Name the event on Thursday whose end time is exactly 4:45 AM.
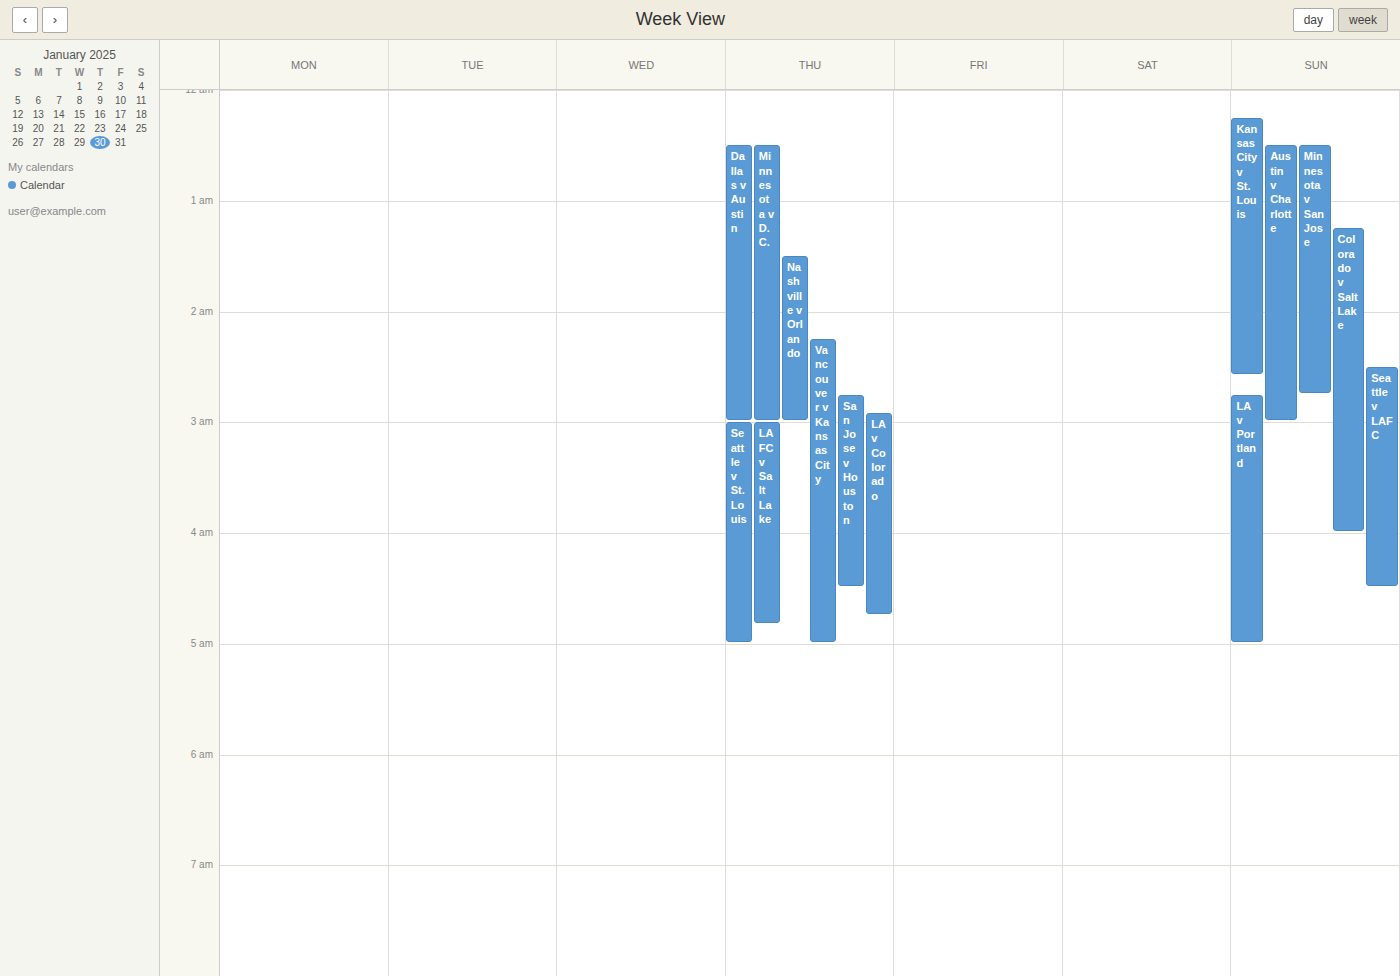
"LA v Colorado"